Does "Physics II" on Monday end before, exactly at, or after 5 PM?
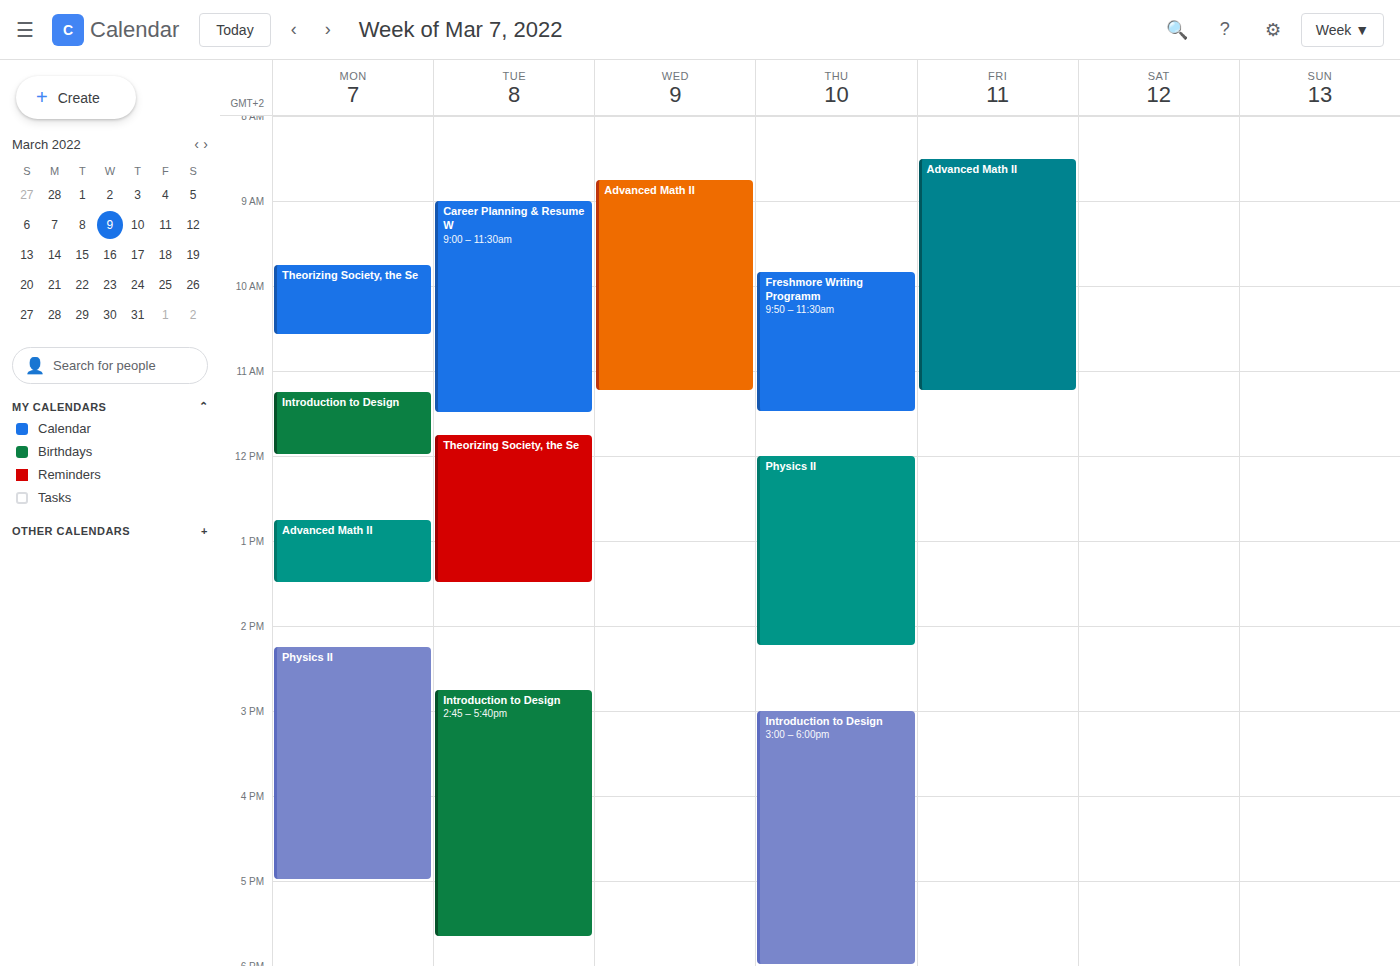
5:00 PM -- exactly at 5 PM, on the 5 PM line.